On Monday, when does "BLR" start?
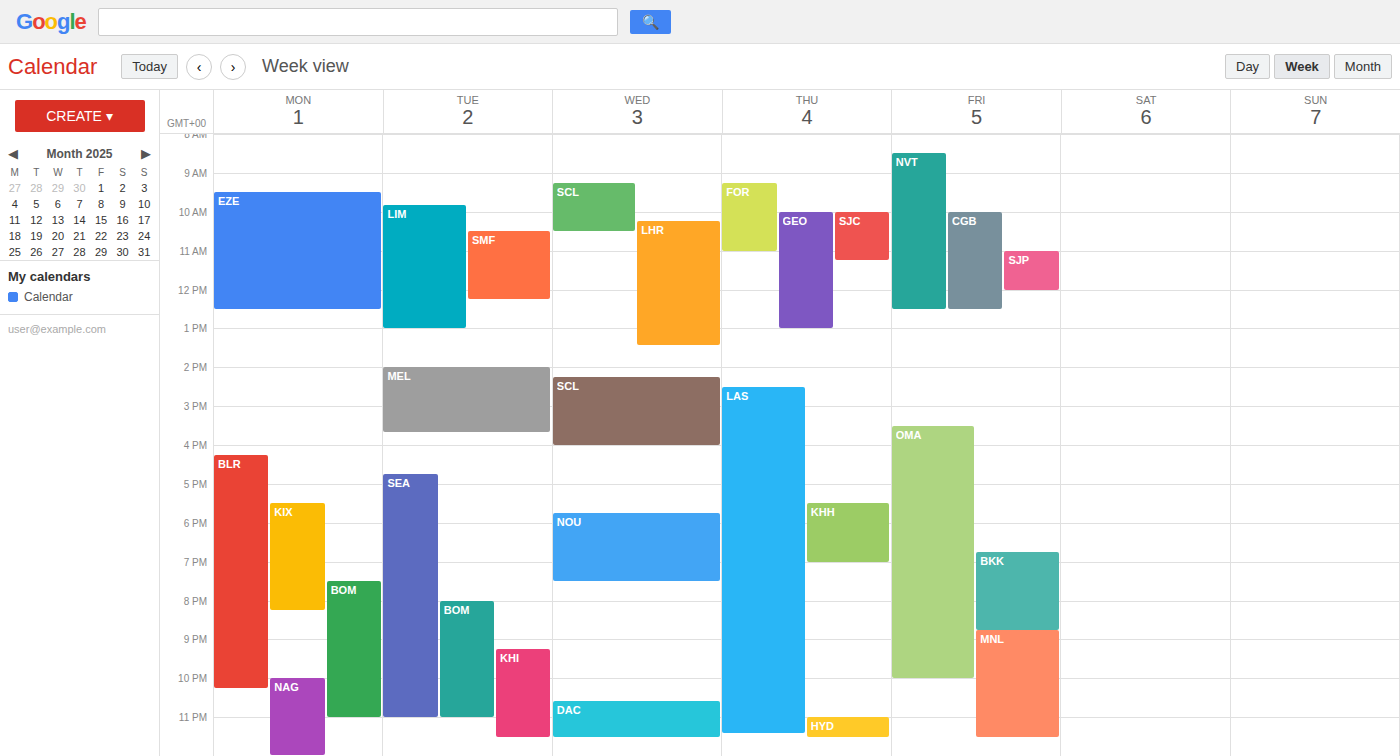
4:15 PM